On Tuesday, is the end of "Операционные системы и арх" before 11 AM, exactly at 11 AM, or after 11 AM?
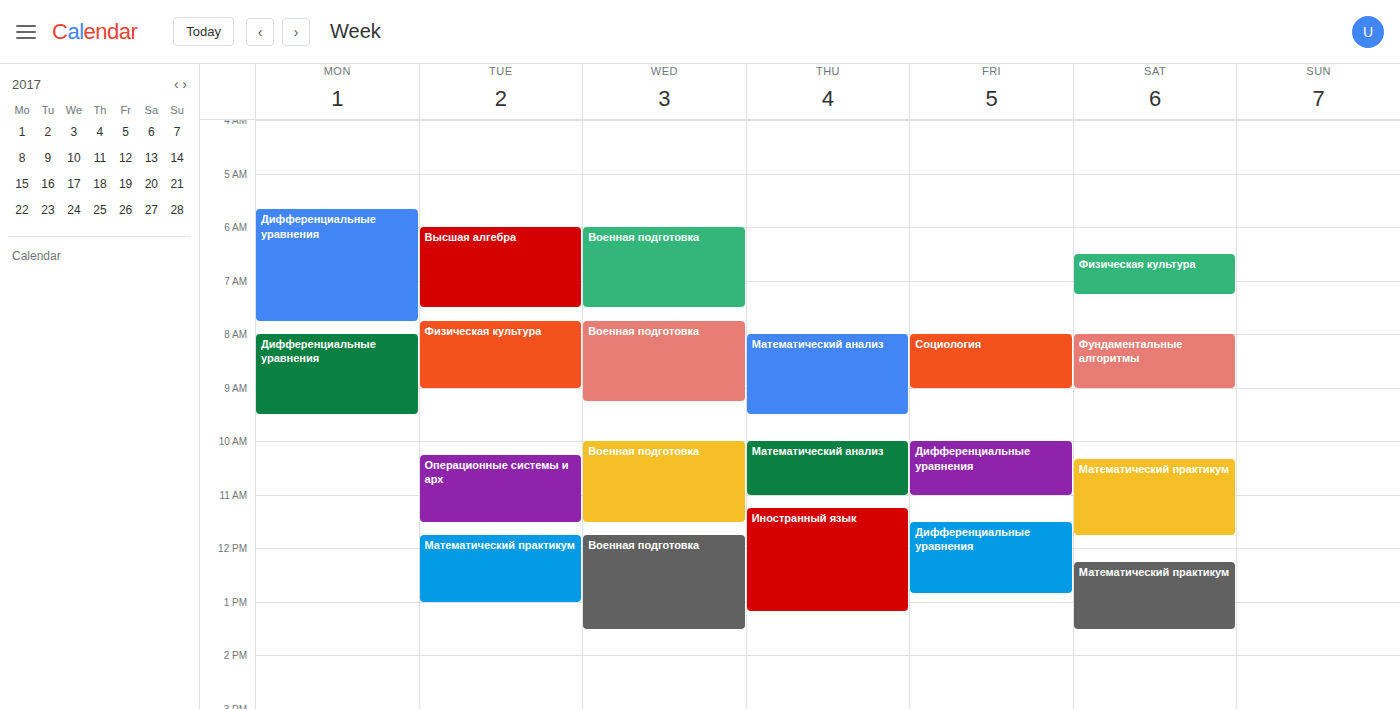
11:30 AM -- after 11 AM, 30 minutes below the 11 AM line.